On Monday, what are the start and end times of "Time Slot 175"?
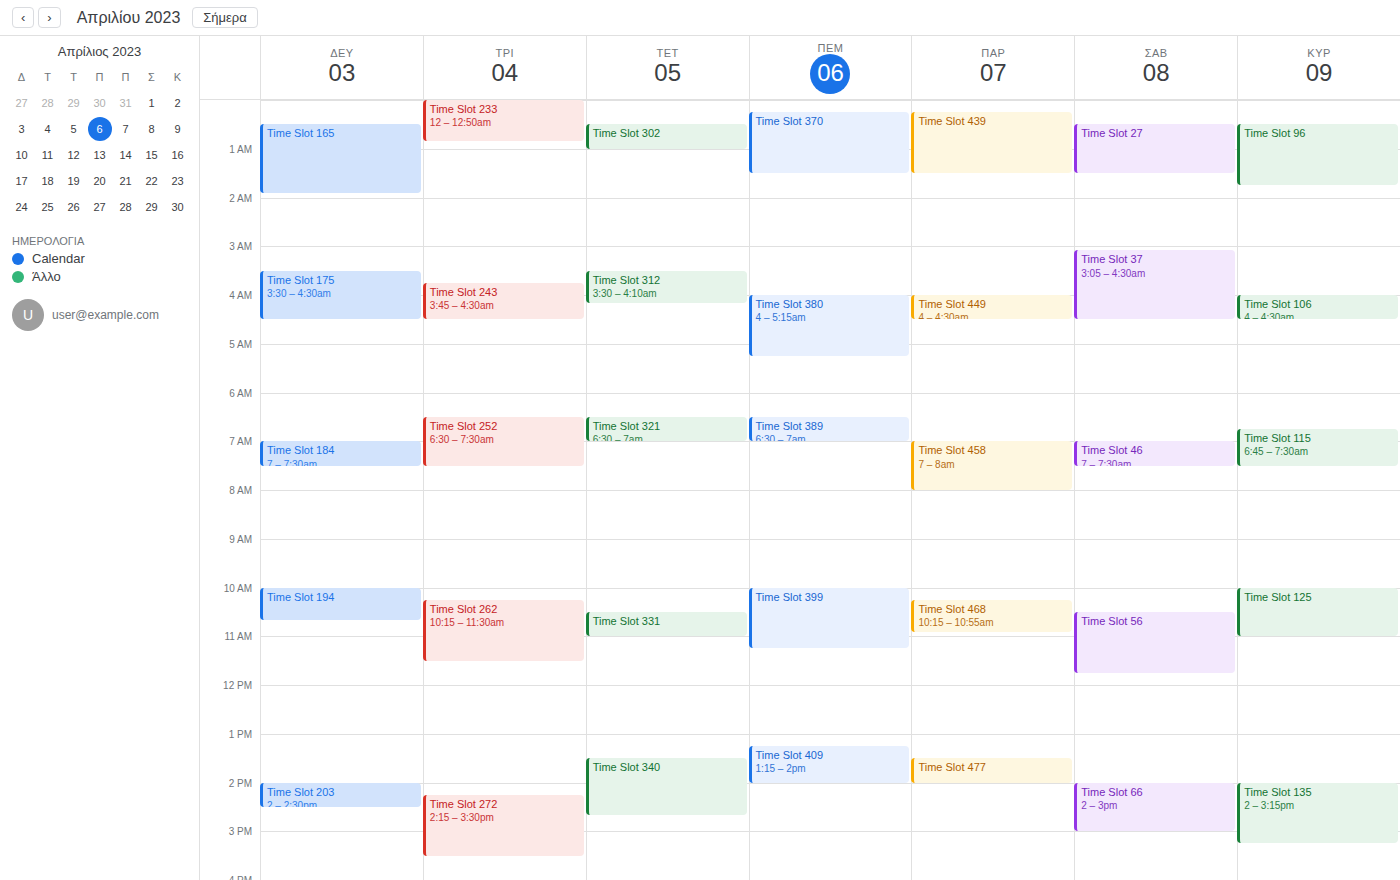
3:30 AM to 4:30 AM